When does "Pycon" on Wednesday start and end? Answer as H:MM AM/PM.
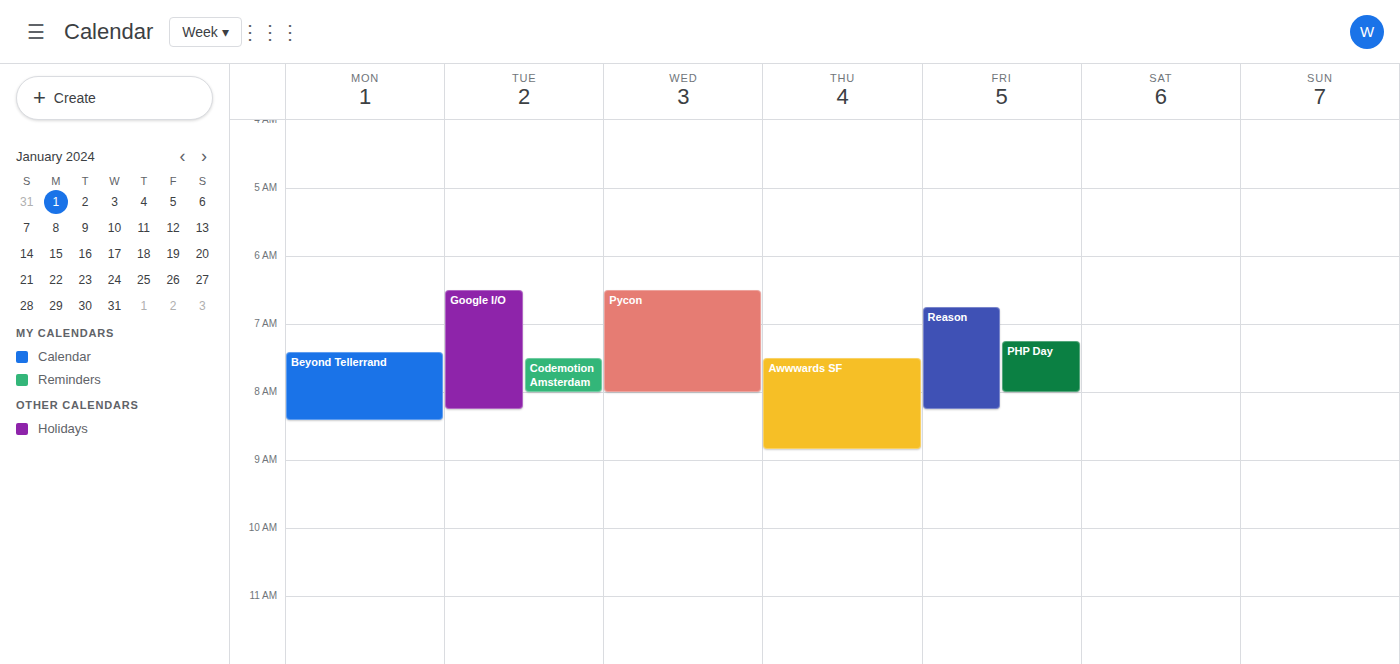
6:30 AM to 8:00 AM